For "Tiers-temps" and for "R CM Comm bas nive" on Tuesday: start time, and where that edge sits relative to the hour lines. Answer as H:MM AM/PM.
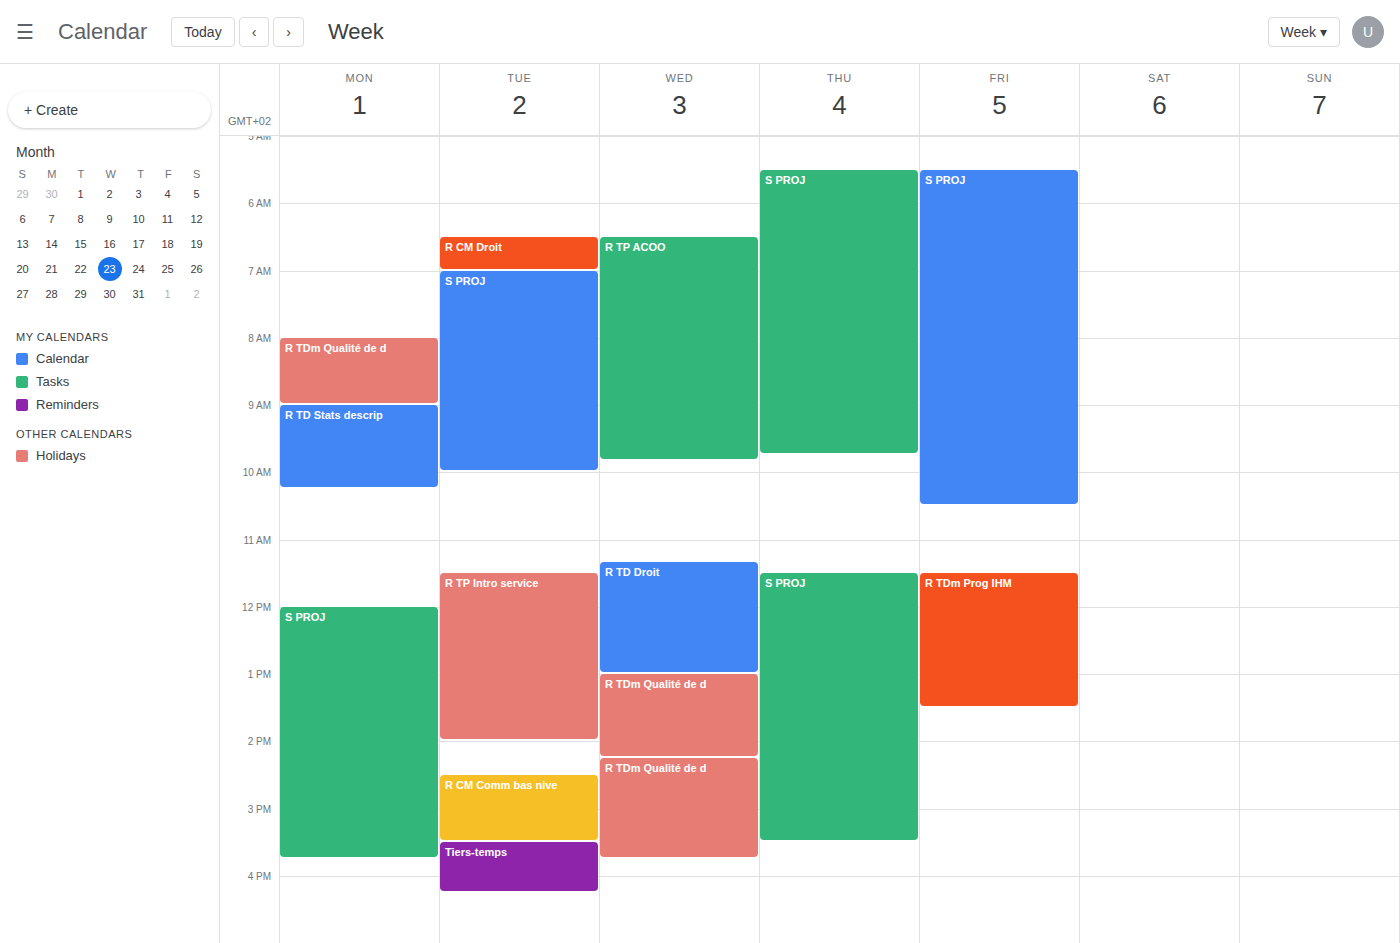
"Tiers-temps": 3:30 PM, halfway between the 3 PM and 4 PM lines. "R CM Comm bas nive": 2:30 PM, halfway between the 2 PM and 3 PM lines.